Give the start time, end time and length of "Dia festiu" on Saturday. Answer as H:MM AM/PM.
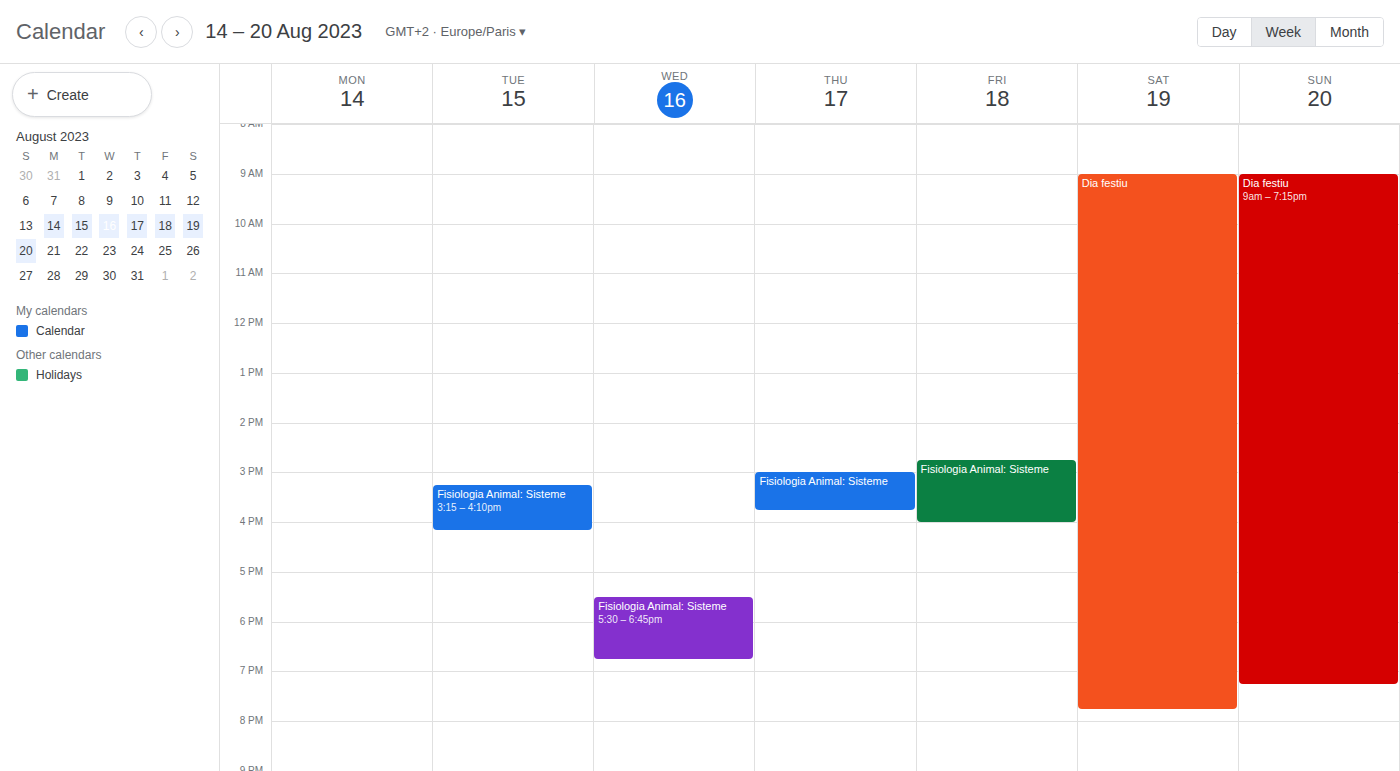
9:00 AM to 7:45 PM, 10 hours 45 minutes